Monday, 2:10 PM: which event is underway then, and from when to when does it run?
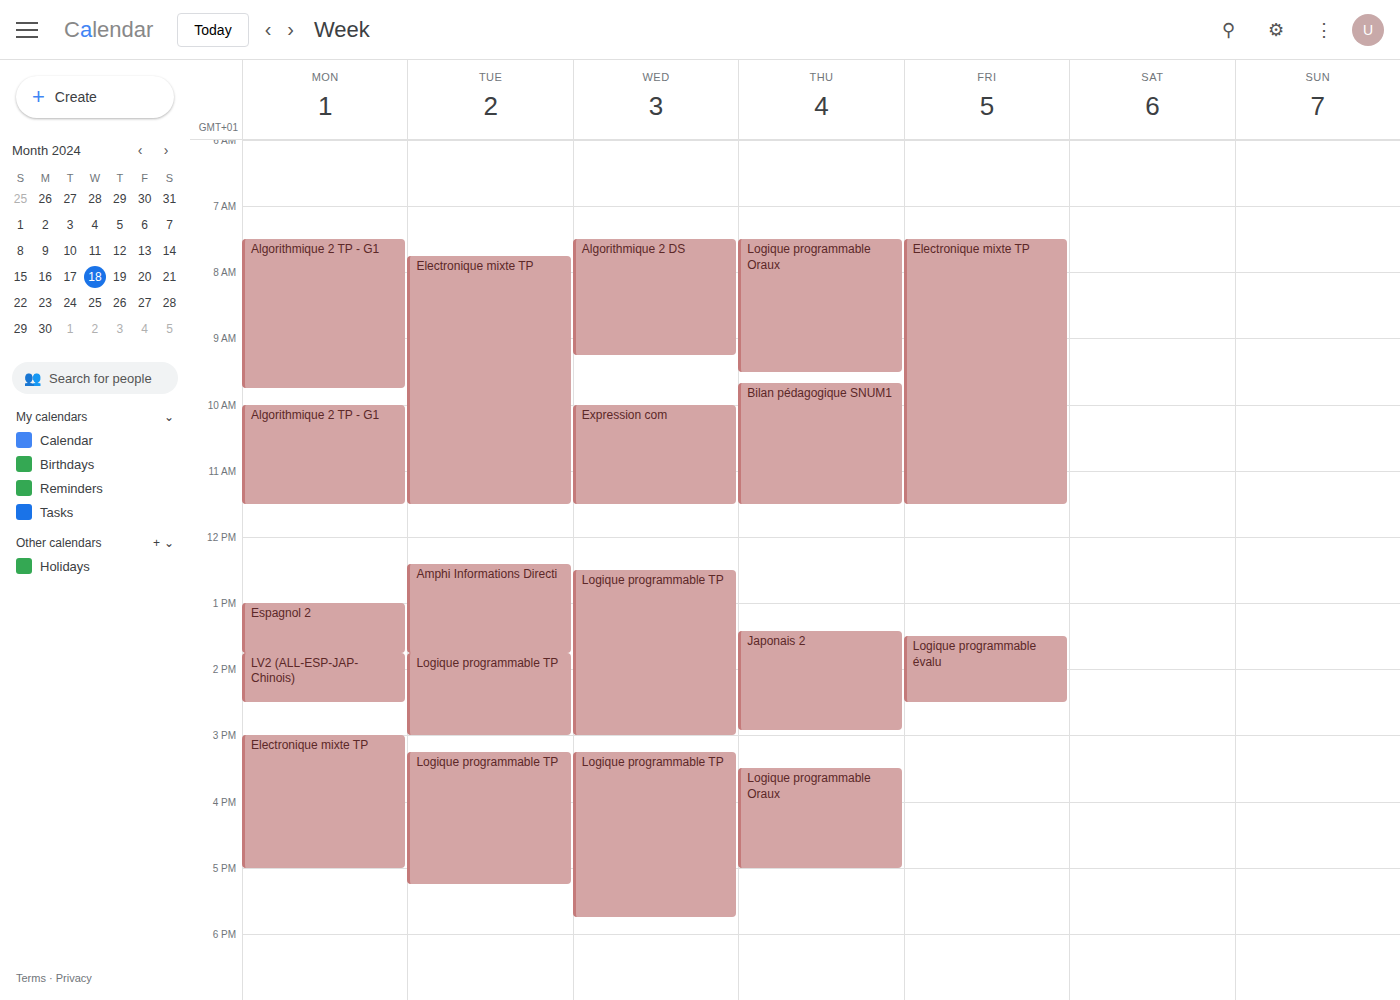
"LV2 (ALL-ESP-JAP-Chinois)", 1:45 PM to 2:30 PM